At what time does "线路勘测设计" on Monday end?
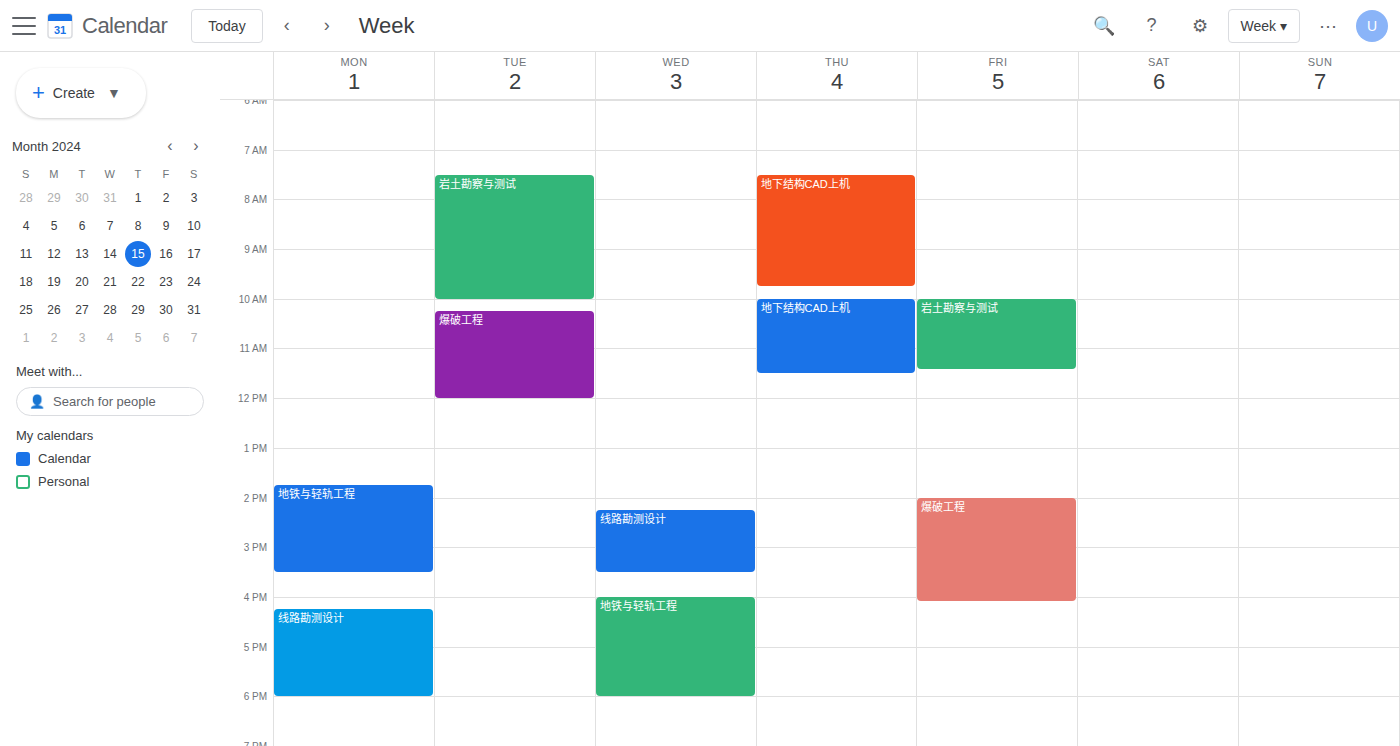
6:00 PM